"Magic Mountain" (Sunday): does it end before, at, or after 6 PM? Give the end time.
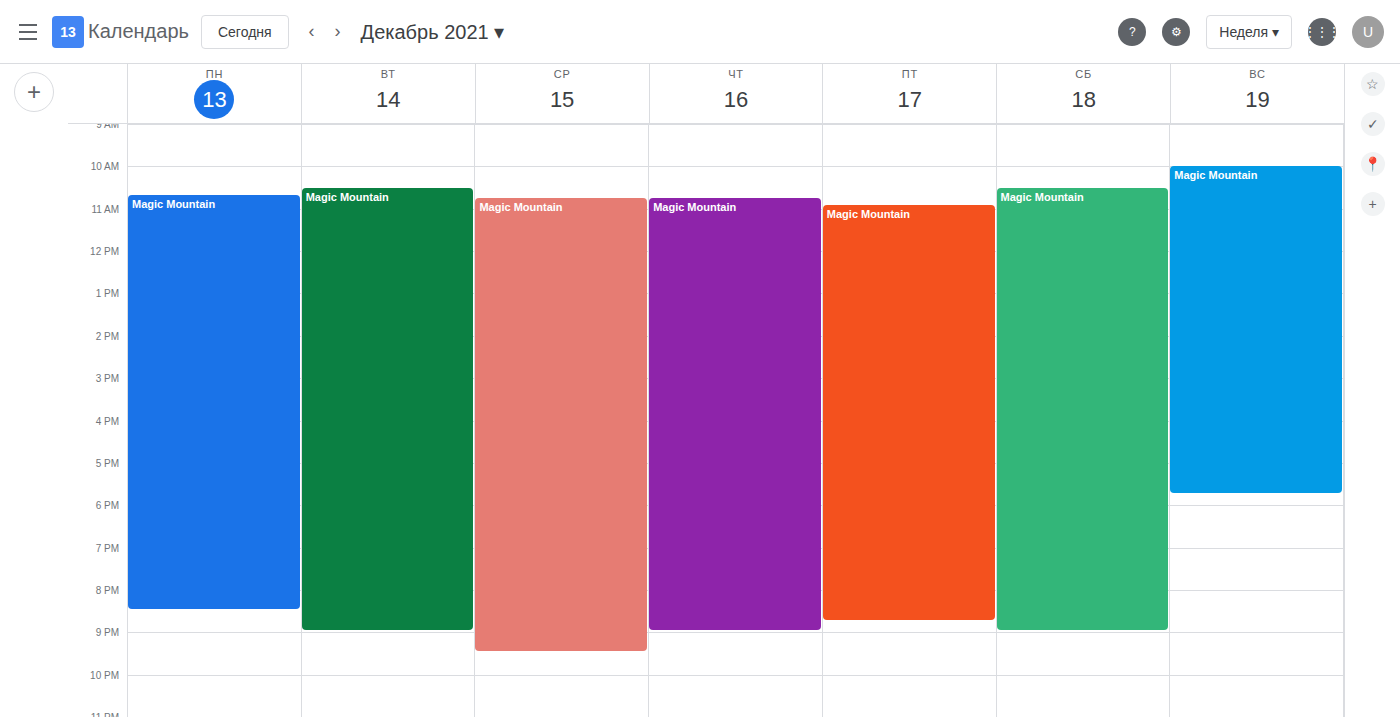
5:45 PM -- before 6 PM, 15 minutes above the 6 PM line.